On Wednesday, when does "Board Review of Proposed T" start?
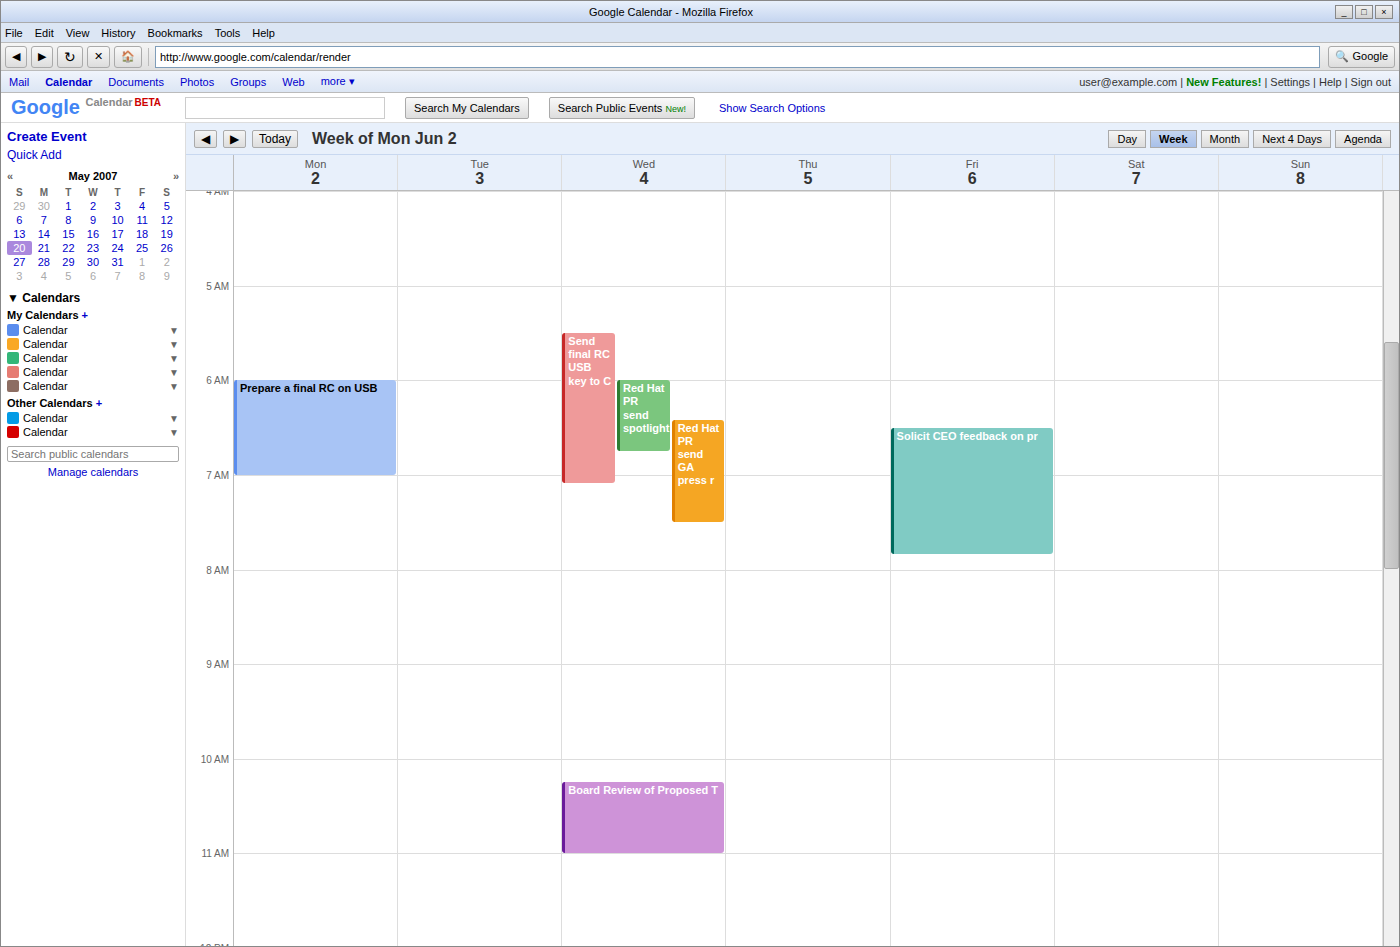
10:15